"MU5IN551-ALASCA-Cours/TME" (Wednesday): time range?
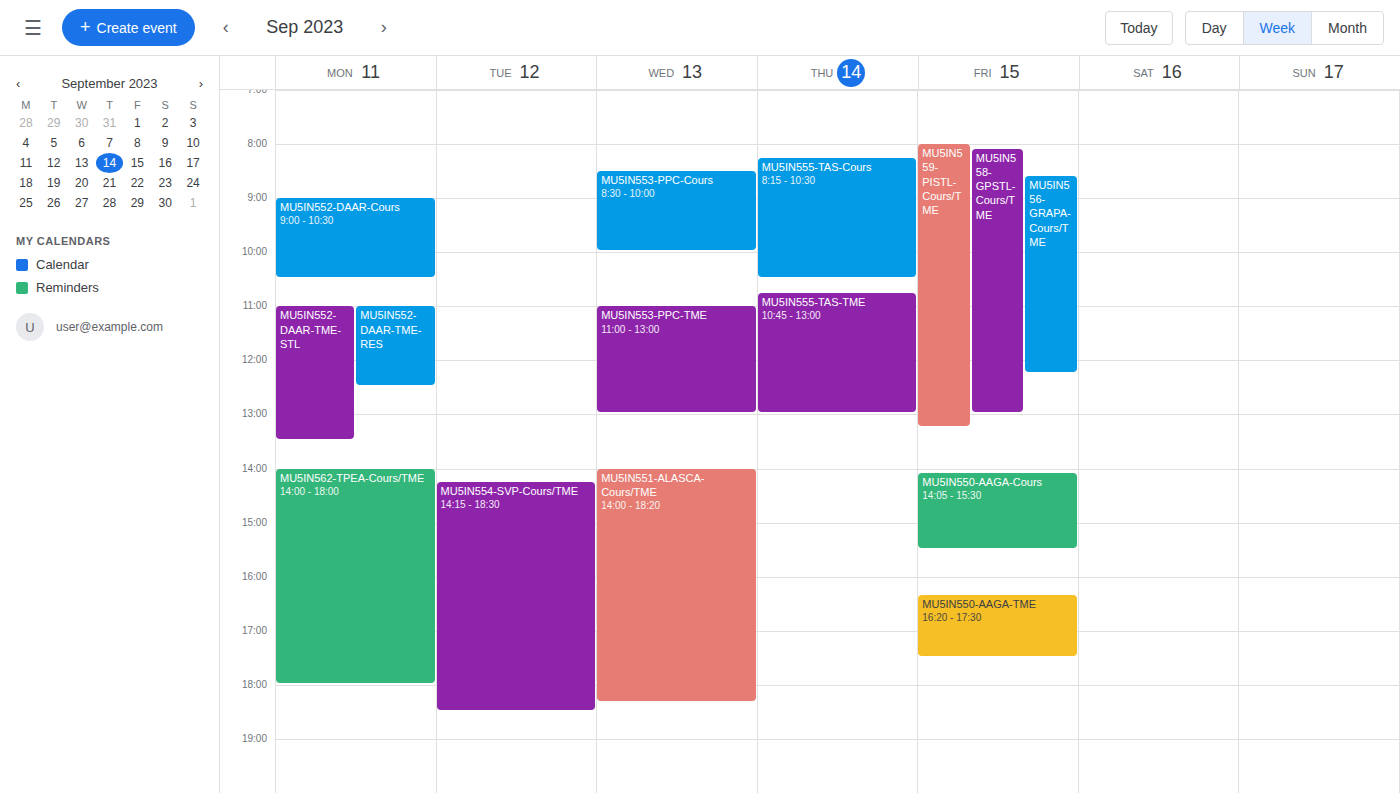
2:00 PM to 6:20 PM